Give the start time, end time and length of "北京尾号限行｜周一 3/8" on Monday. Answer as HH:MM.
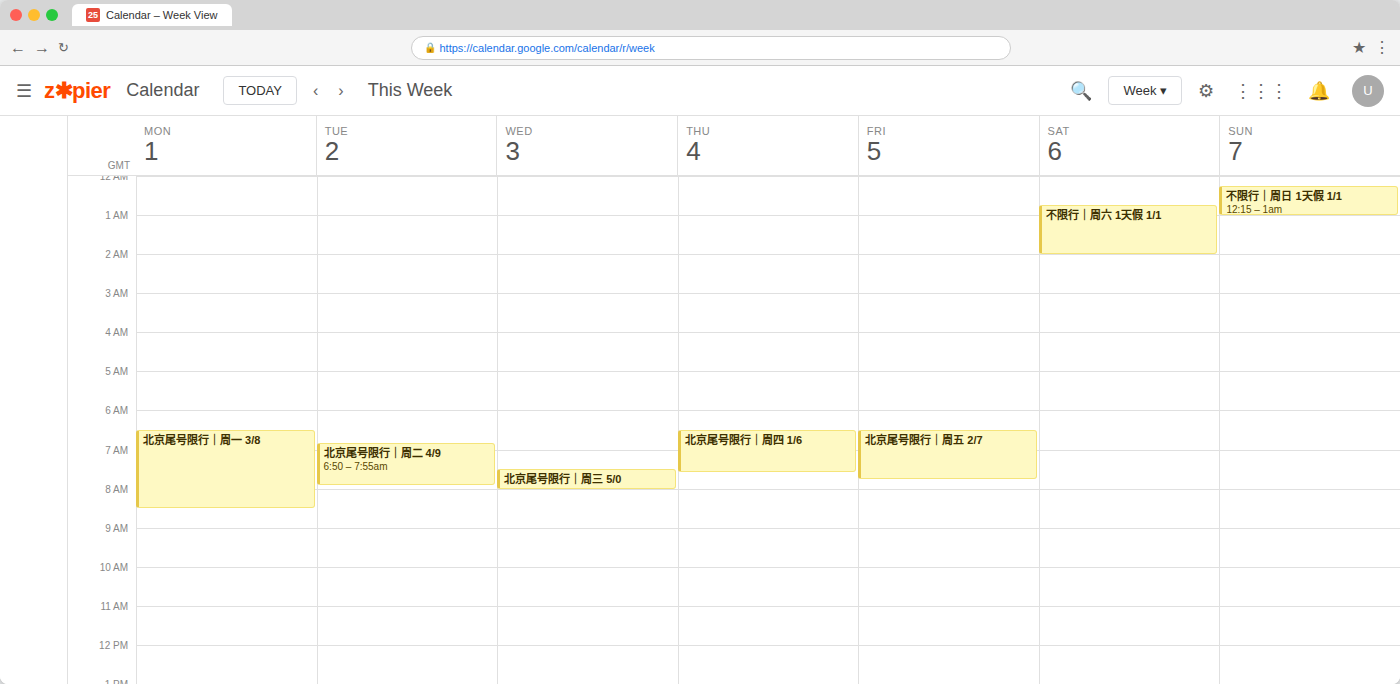
06:30 to 08:30, 2 hours